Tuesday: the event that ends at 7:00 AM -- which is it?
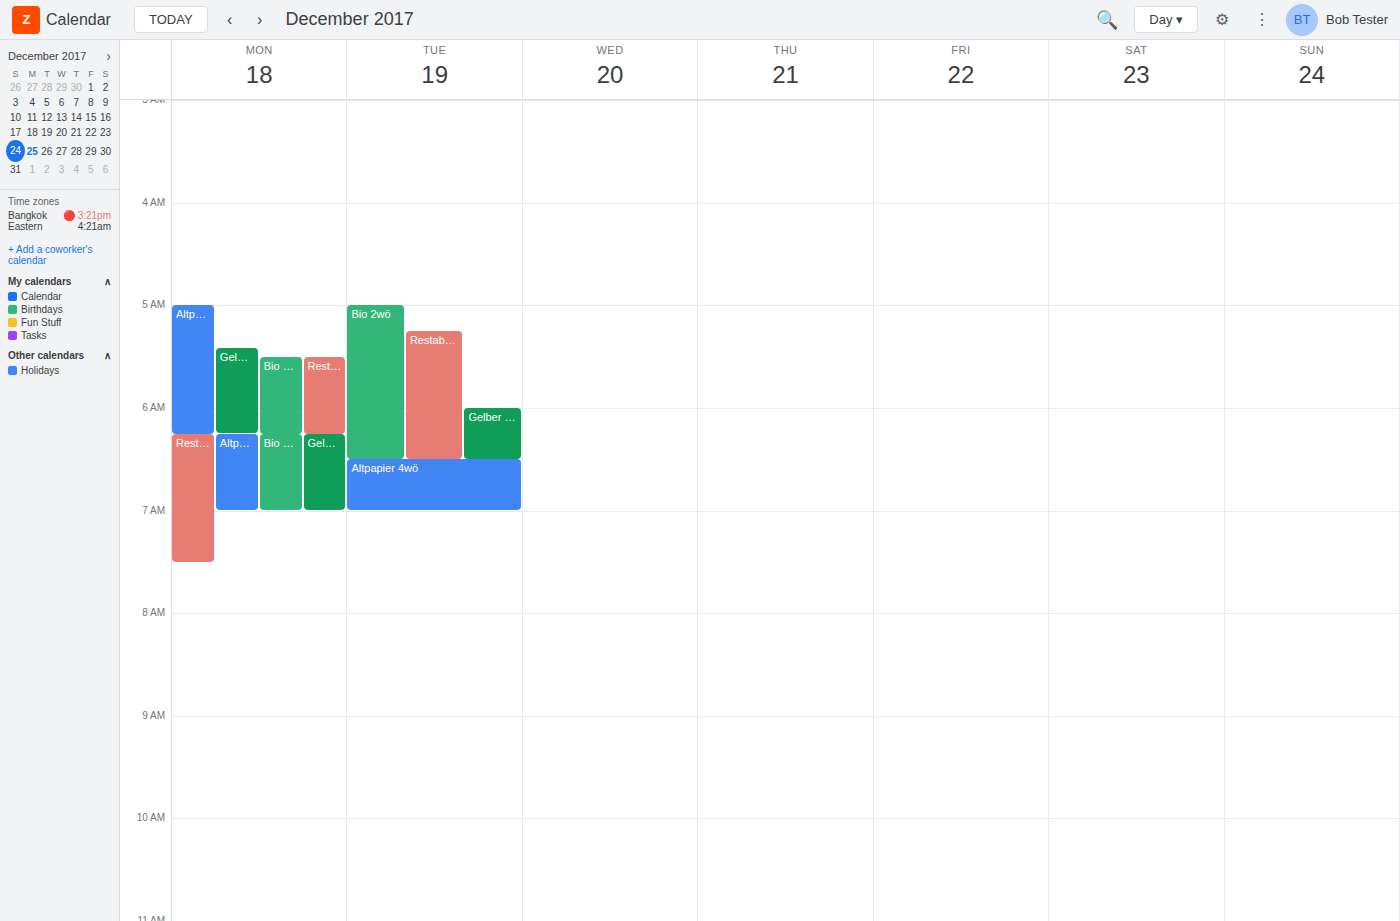
"Altpapier 4wö"